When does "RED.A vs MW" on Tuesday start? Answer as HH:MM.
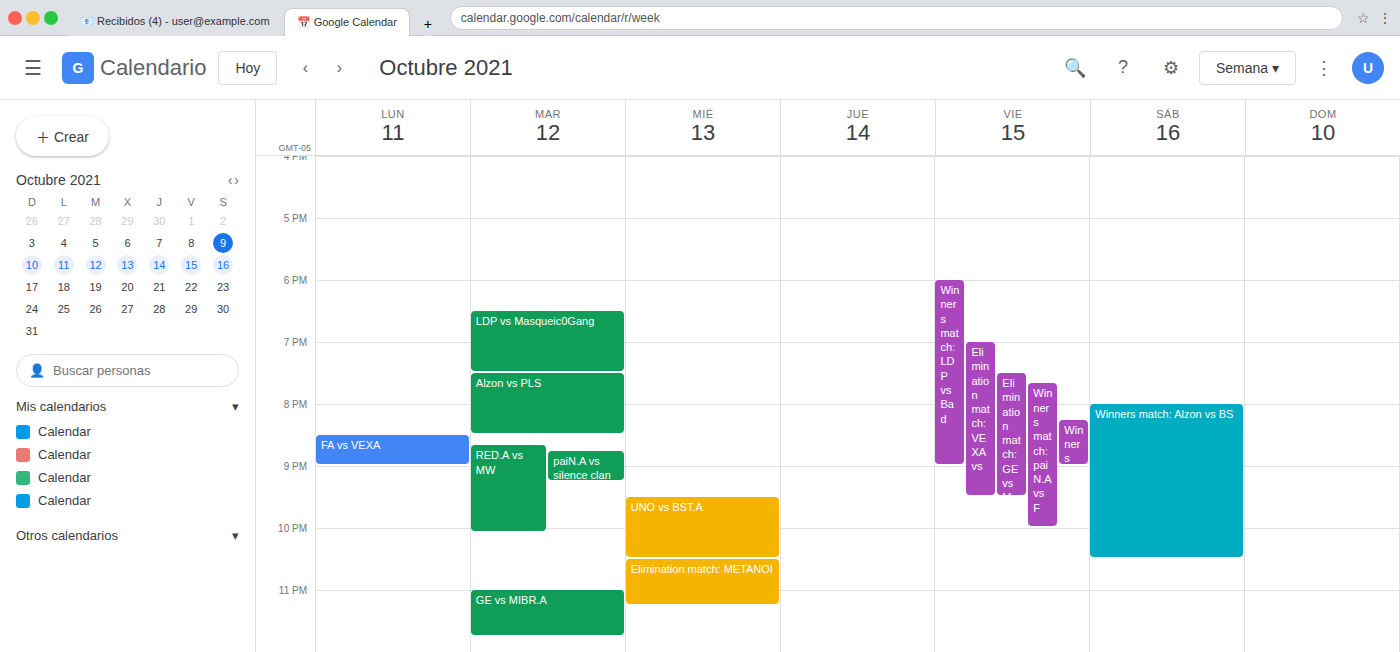
20:40